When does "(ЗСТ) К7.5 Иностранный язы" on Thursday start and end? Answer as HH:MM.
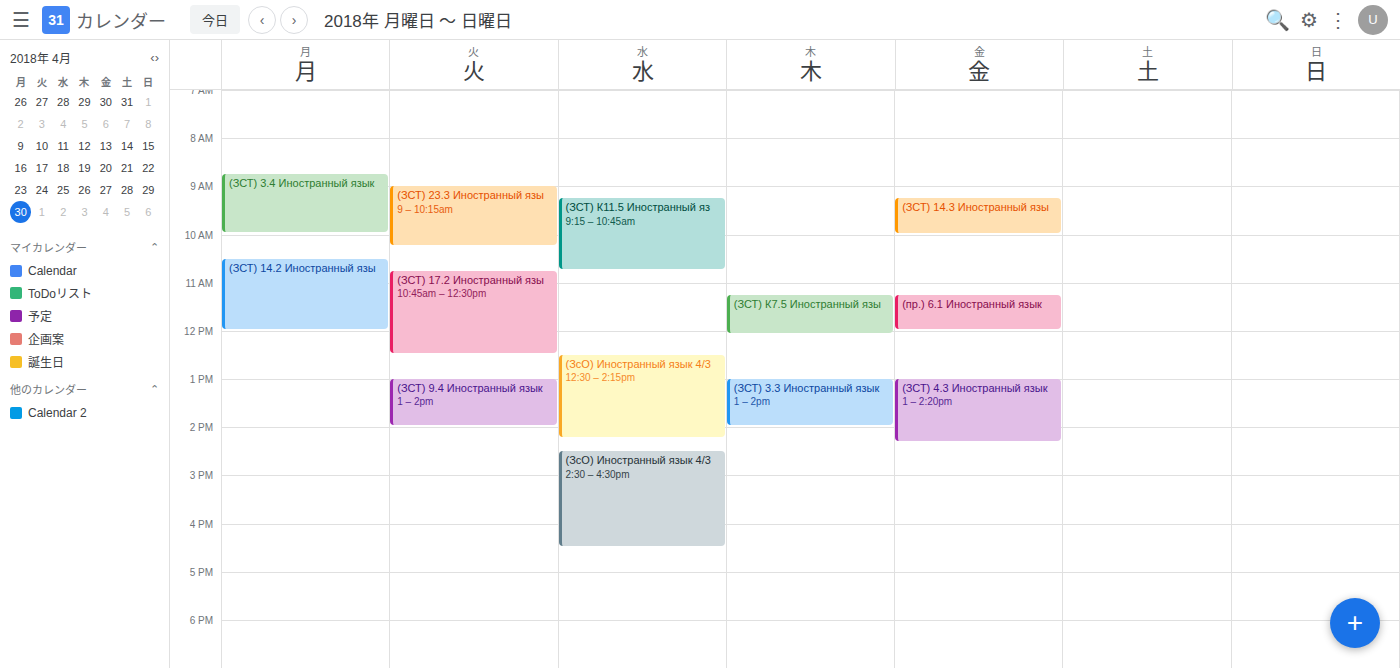
11:15 to 12:05